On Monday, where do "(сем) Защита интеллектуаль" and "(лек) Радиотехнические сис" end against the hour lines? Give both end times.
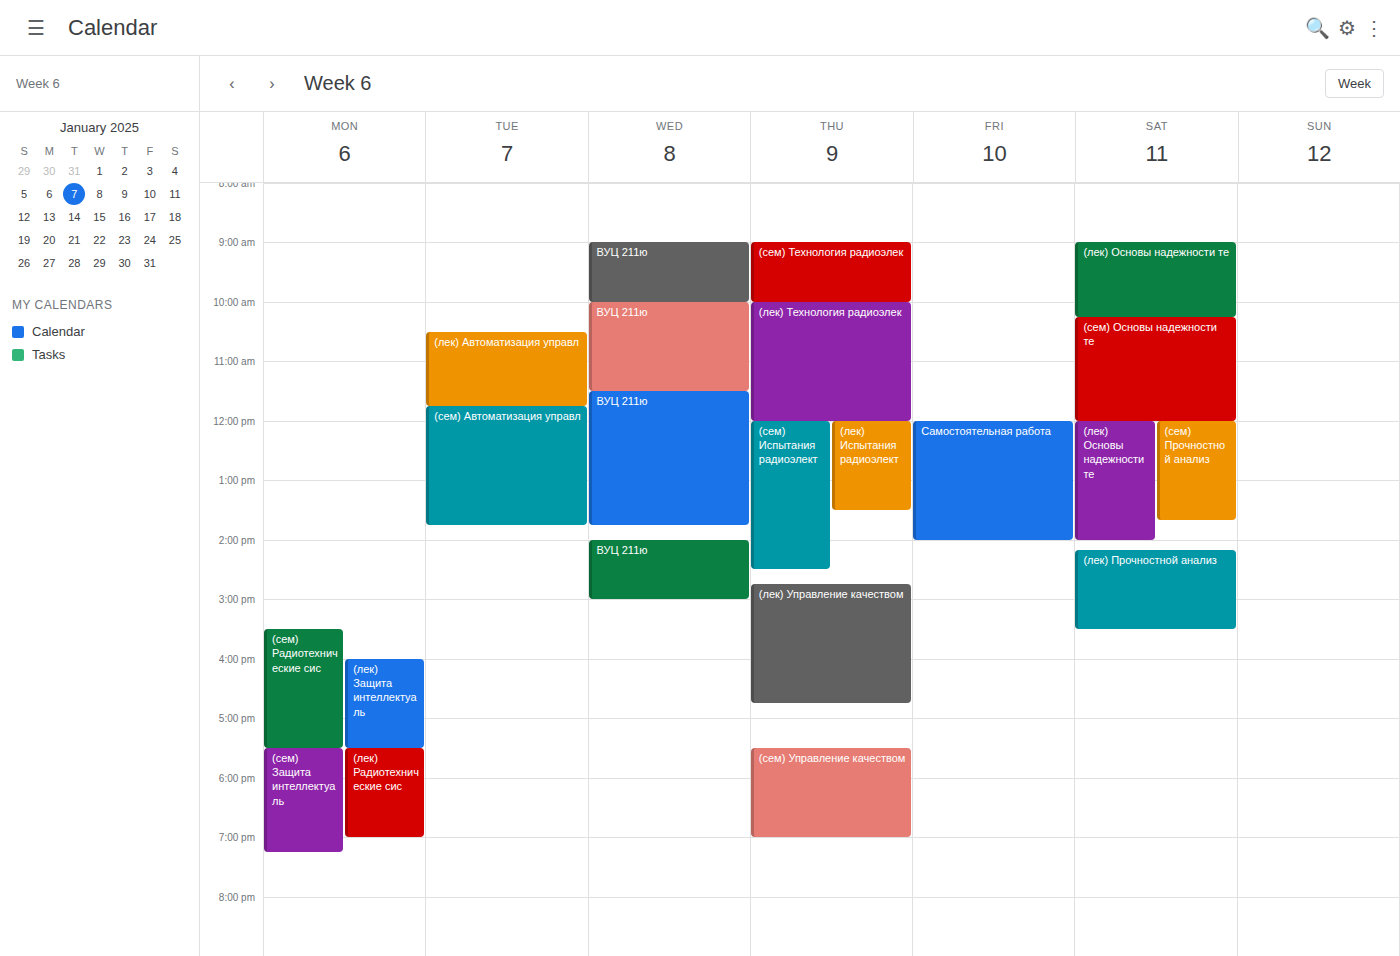
"(сем) Защита интеллектуаль": 19:15, neither: a quarter of the way from the 19:00 line to the 20:00 line. "(лек) Радиотехнические сис": 19:00, exactly on the 19:00 line.